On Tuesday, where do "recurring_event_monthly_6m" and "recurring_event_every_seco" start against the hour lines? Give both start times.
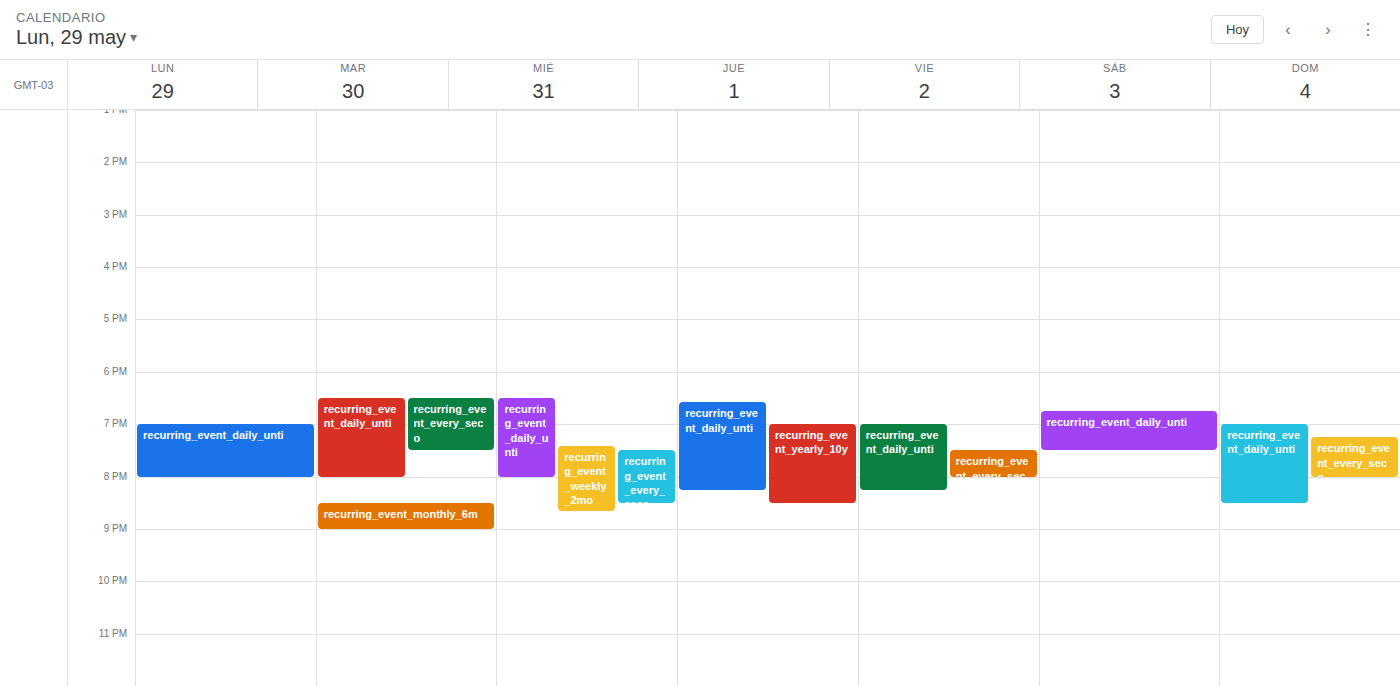
"recurring_event_monthly_6m": 8:30 PM, halfway between the 8 PM and 9 PM lines. "recurring_event_every_seco": 6:30 PM, halfway between the 6 PM and 7 PM lines.